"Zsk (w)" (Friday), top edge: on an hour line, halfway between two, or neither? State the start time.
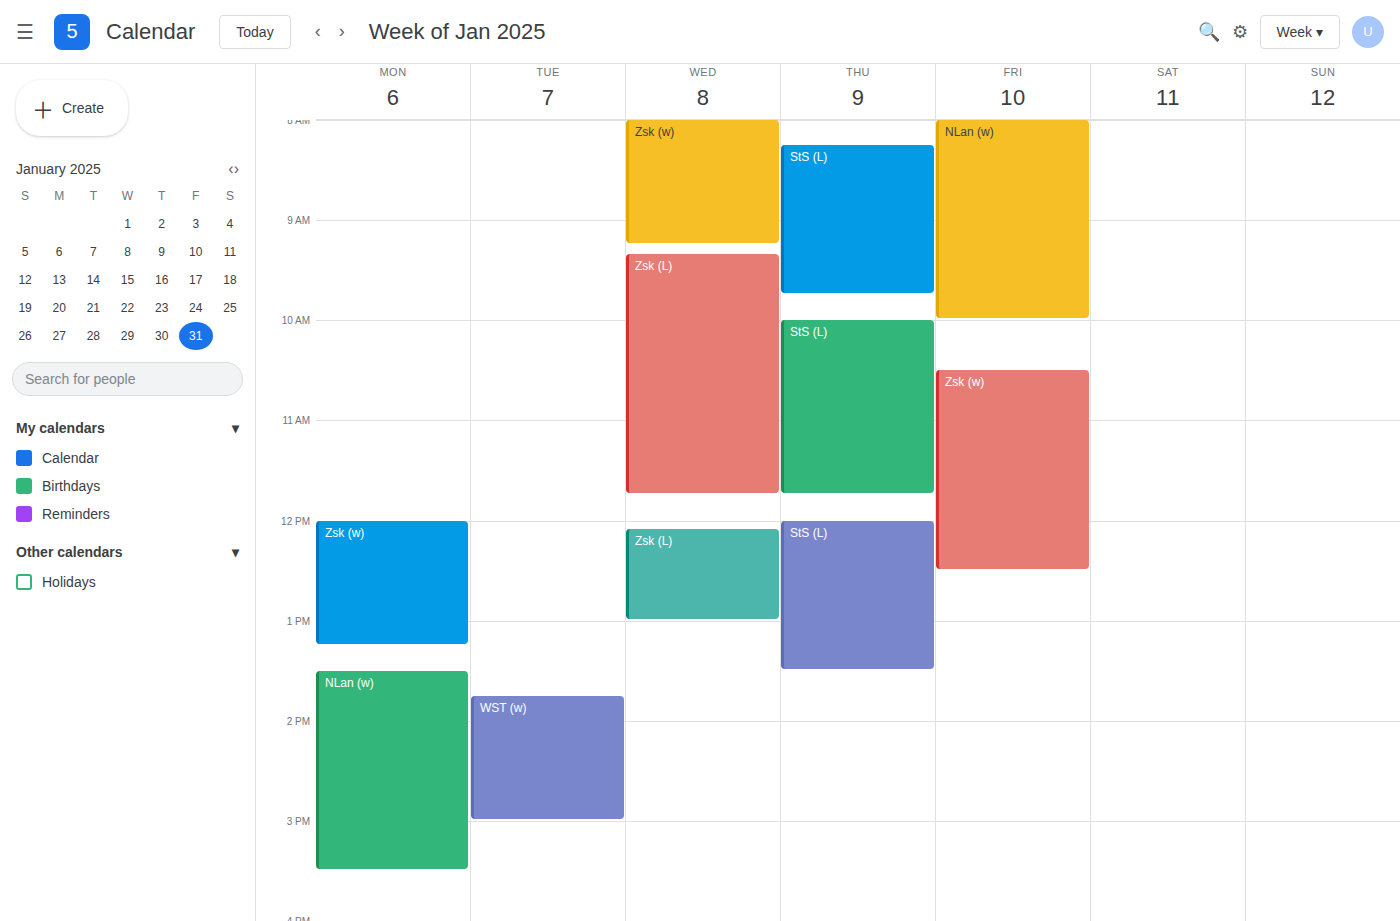
10:30 AM -- halfway between the 10 AM and 11 AM lines.